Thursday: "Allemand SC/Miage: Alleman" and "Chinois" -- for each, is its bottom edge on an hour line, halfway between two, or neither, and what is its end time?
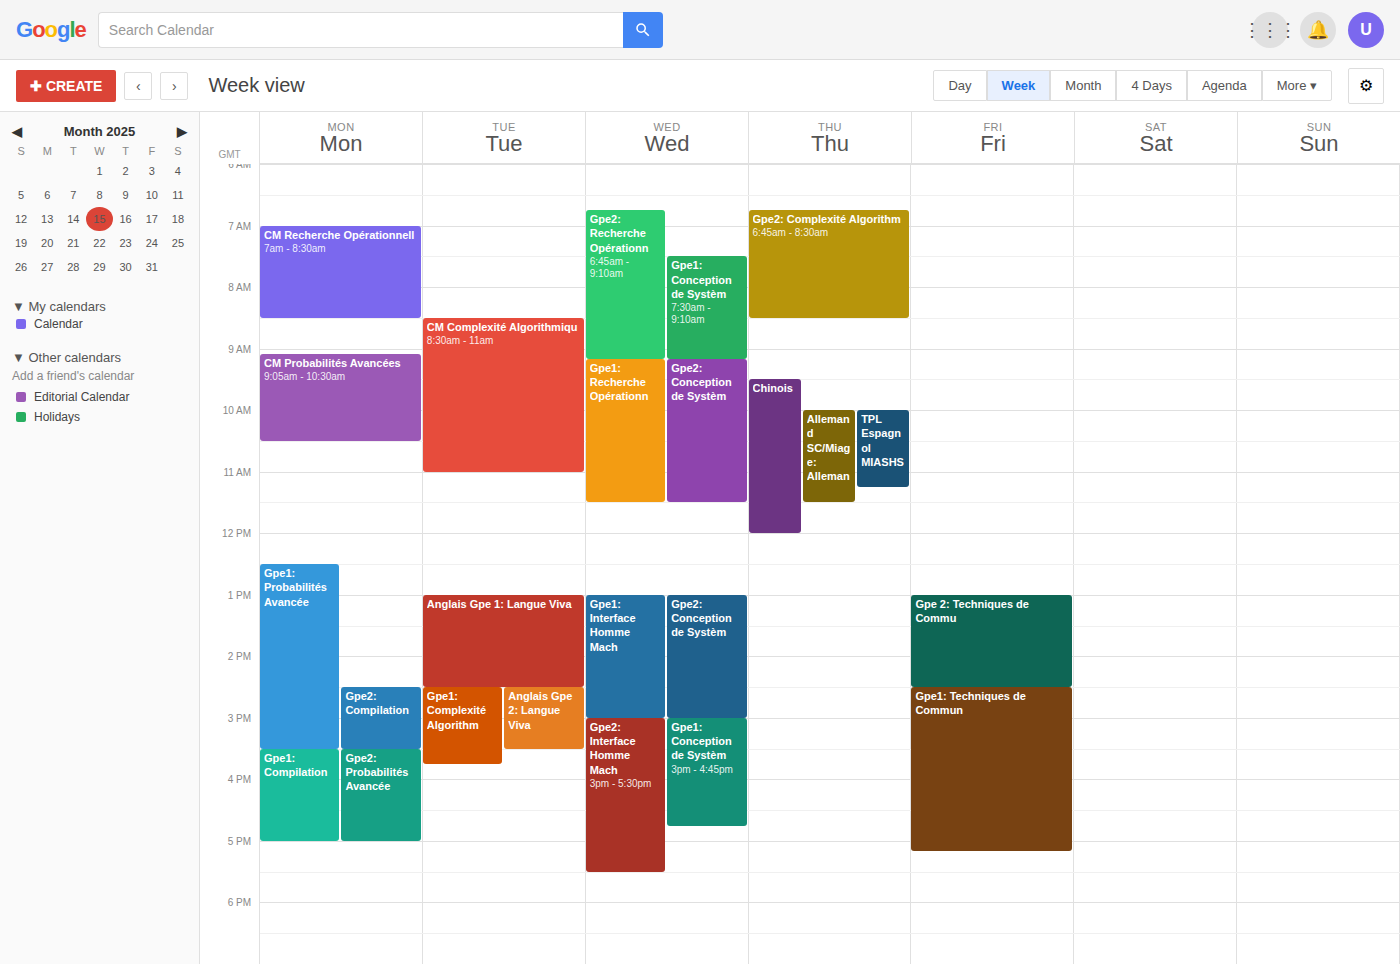
"Allemand SC/Miage: Alleman": 11:30, halfway between the 11:00 and 12:00 lines. "Chinois": 12:00, exactly on the 12:00 line.